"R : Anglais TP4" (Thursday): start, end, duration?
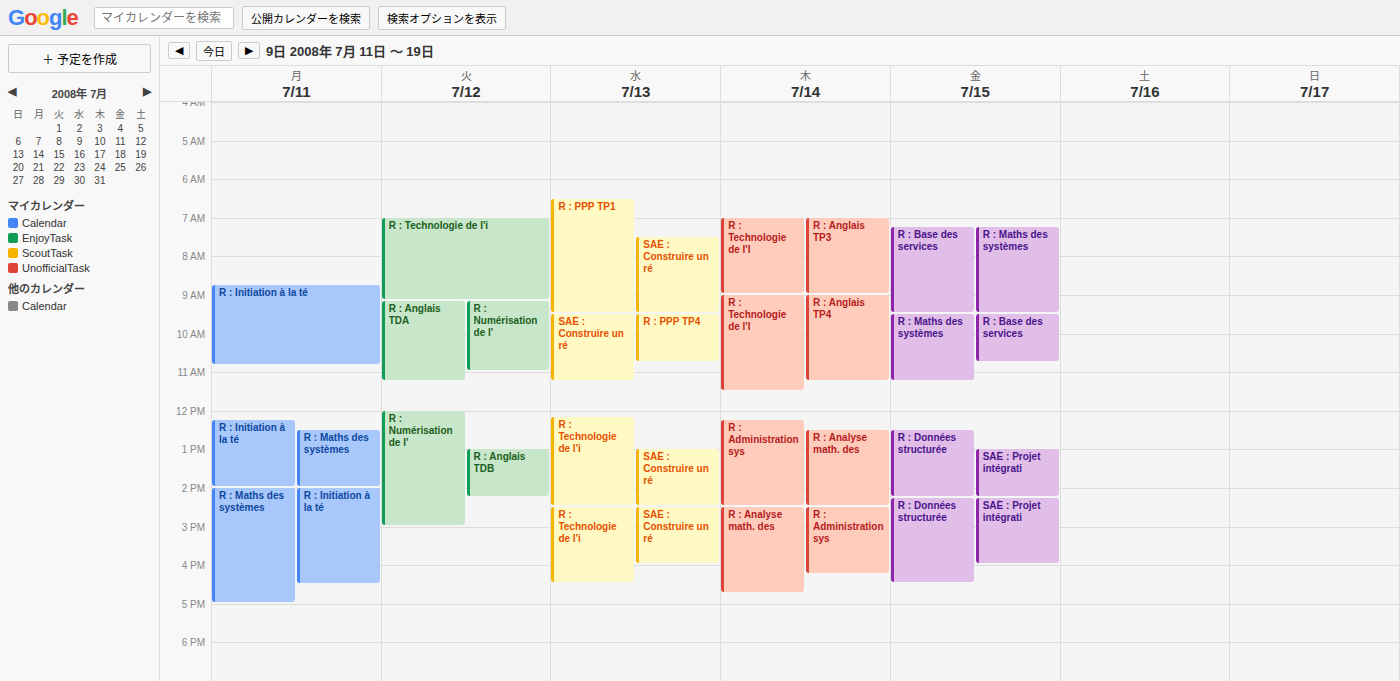
9:00 AM to 11:15 AM, 2 hours 15 minutes